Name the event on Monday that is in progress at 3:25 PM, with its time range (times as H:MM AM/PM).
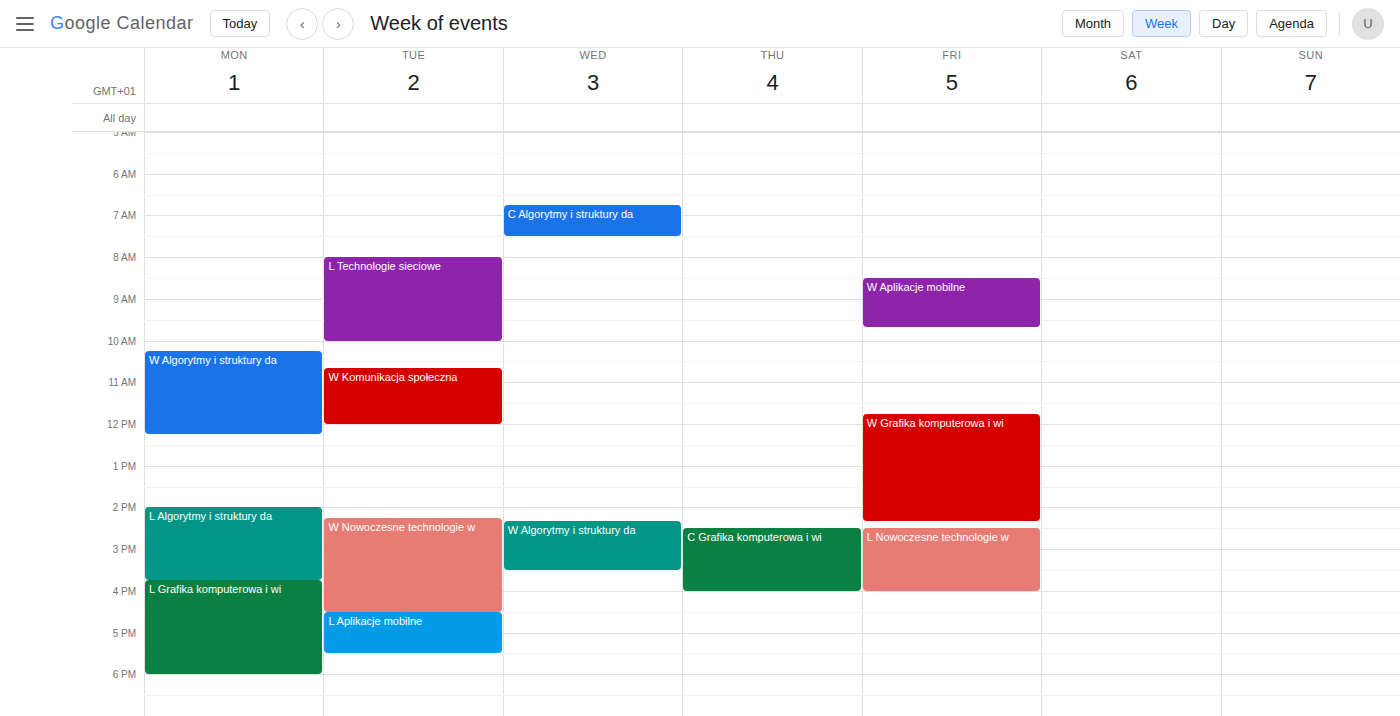
"L Algorytmy i struktury da", 2:00 PM to 3:45 PM